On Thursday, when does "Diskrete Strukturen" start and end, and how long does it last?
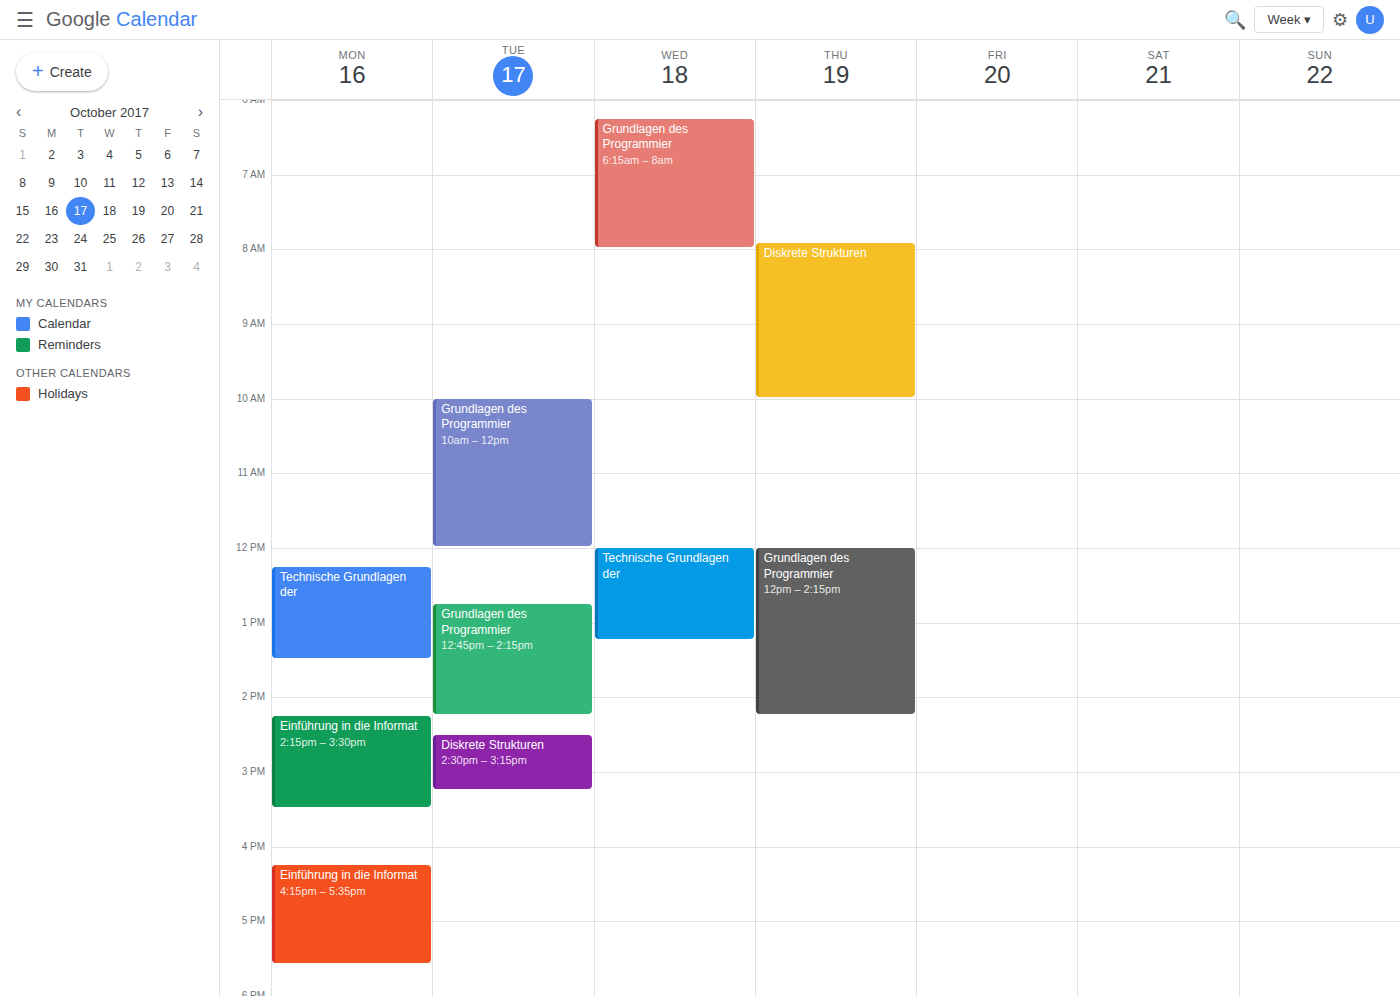
7:55 AM to 10:00 AM, 2 hours 5 minutes